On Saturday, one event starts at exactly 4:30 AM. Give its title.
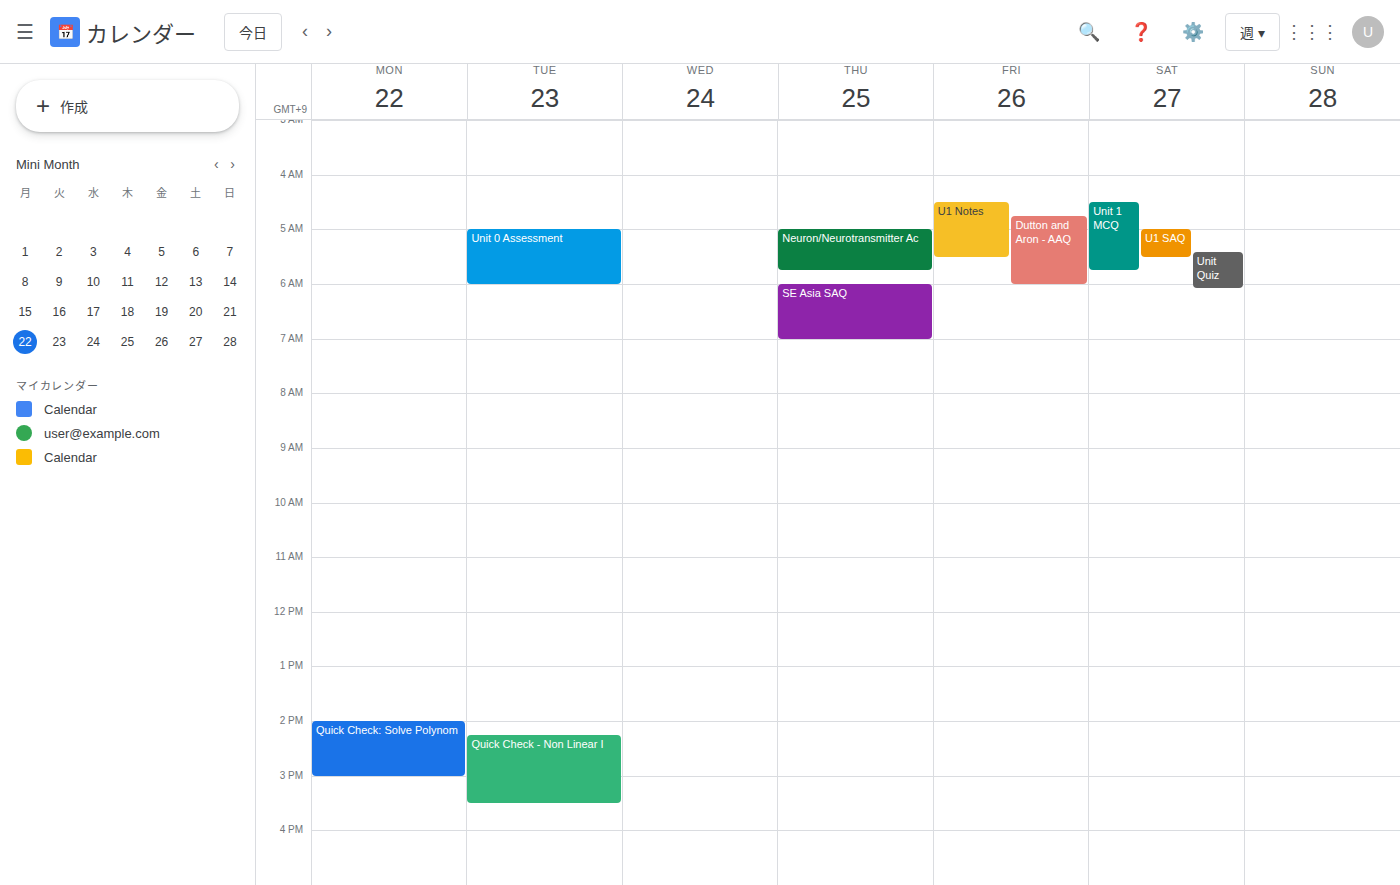
"Unit 1 MCQ"